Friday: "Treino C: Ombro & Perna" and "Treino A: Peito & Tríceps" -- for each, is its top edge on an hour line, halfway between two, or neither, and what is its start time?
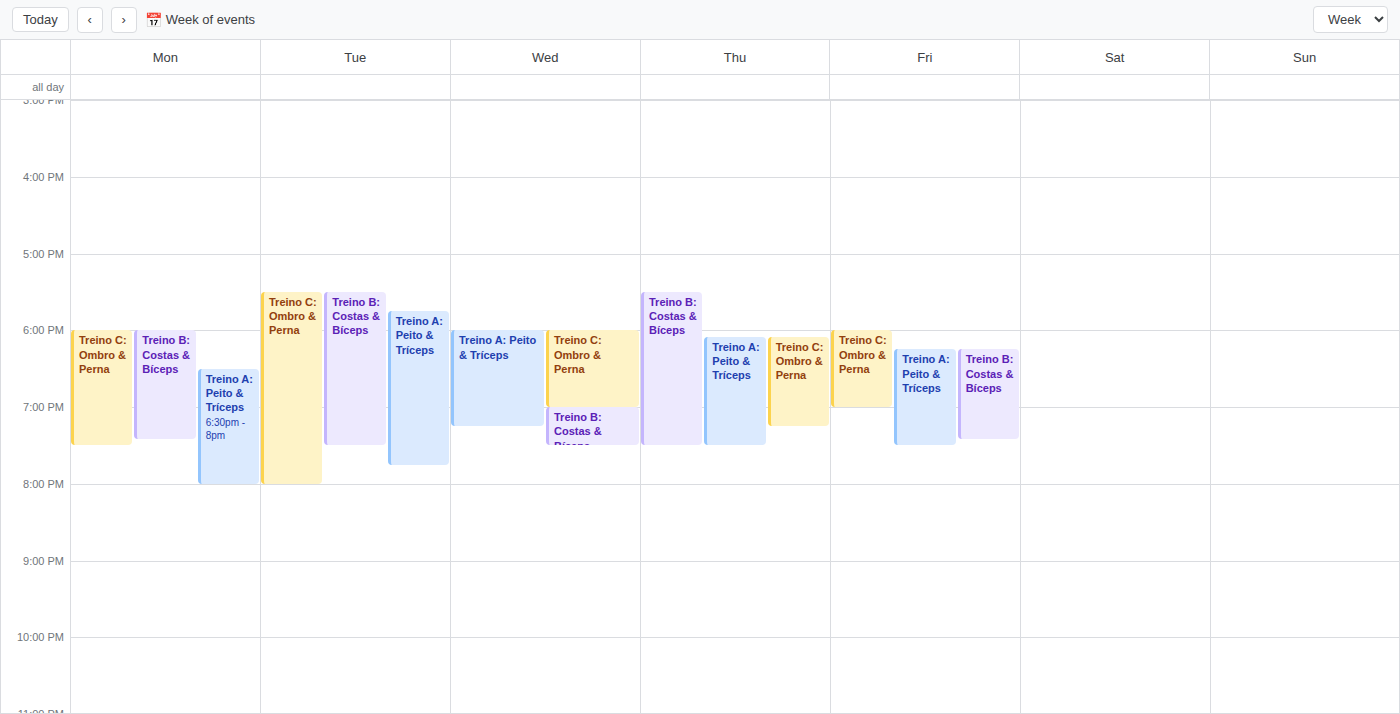
"Treino C: Ombro & Perna": 6:00 PM, exactly on the 6 PM line. "Treino A: Peito & Tríceps": 6:15 PM, neither: a quarter of the way from the 6 PM line to the 7 PM line.